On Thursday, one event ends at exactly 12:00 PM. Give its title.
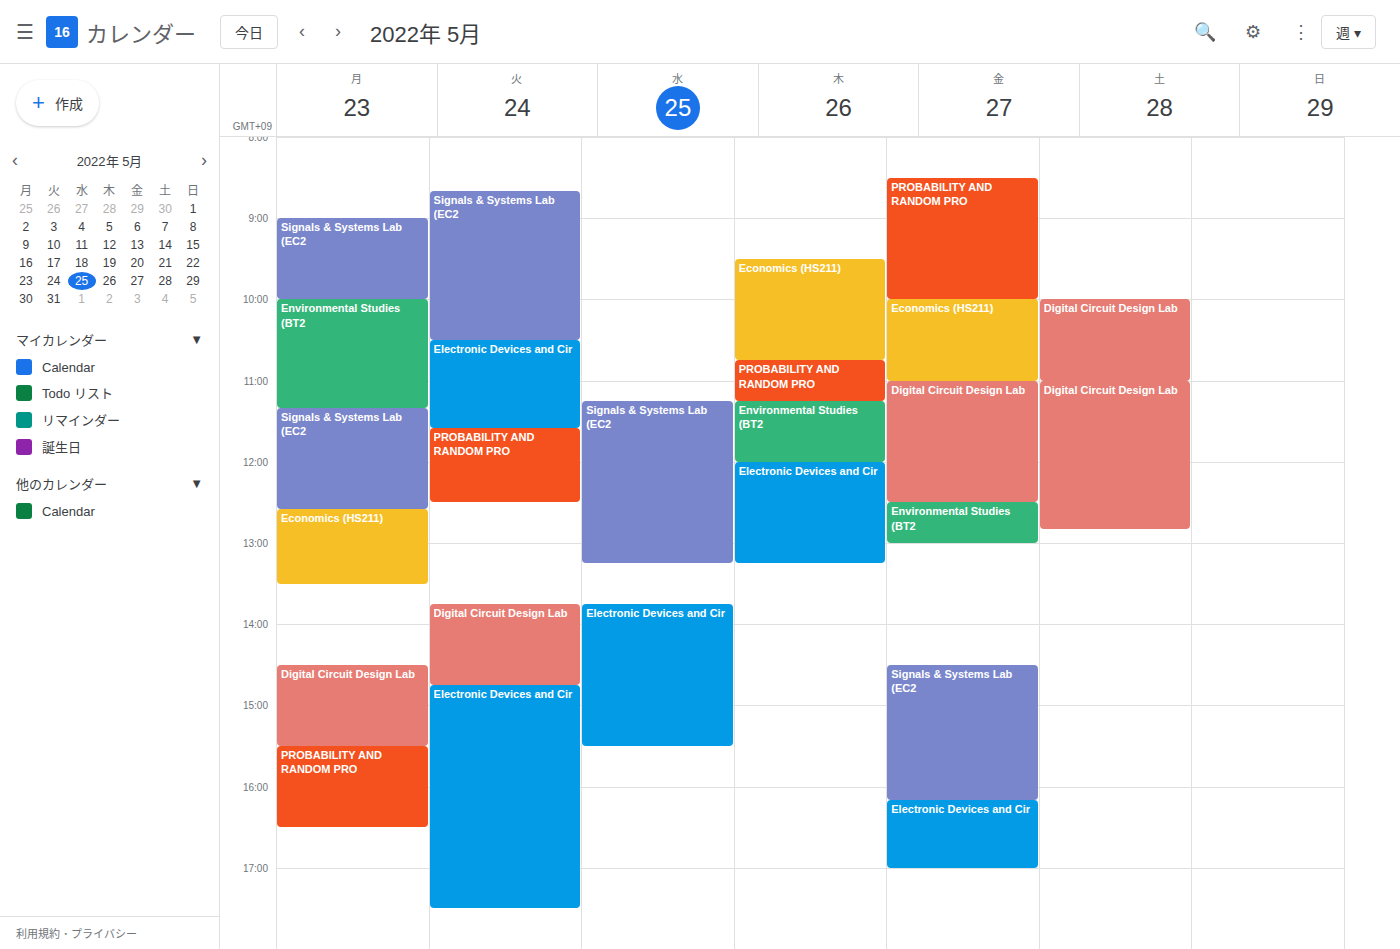
"Environmental Studies (BT2"